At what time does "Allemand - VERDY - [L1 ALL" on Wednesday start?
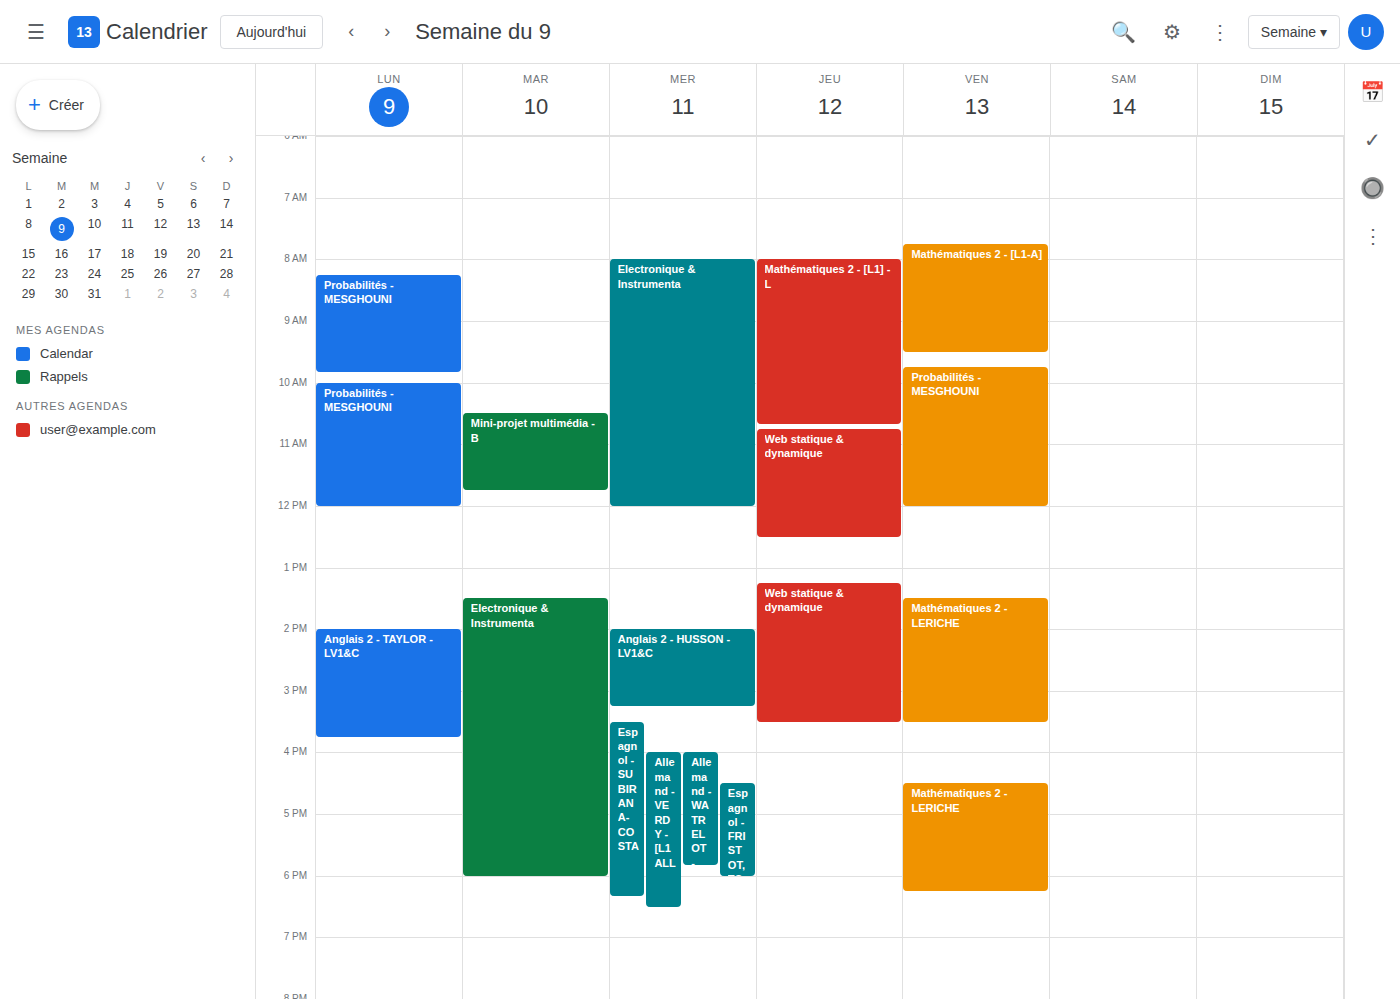
4:00 PM